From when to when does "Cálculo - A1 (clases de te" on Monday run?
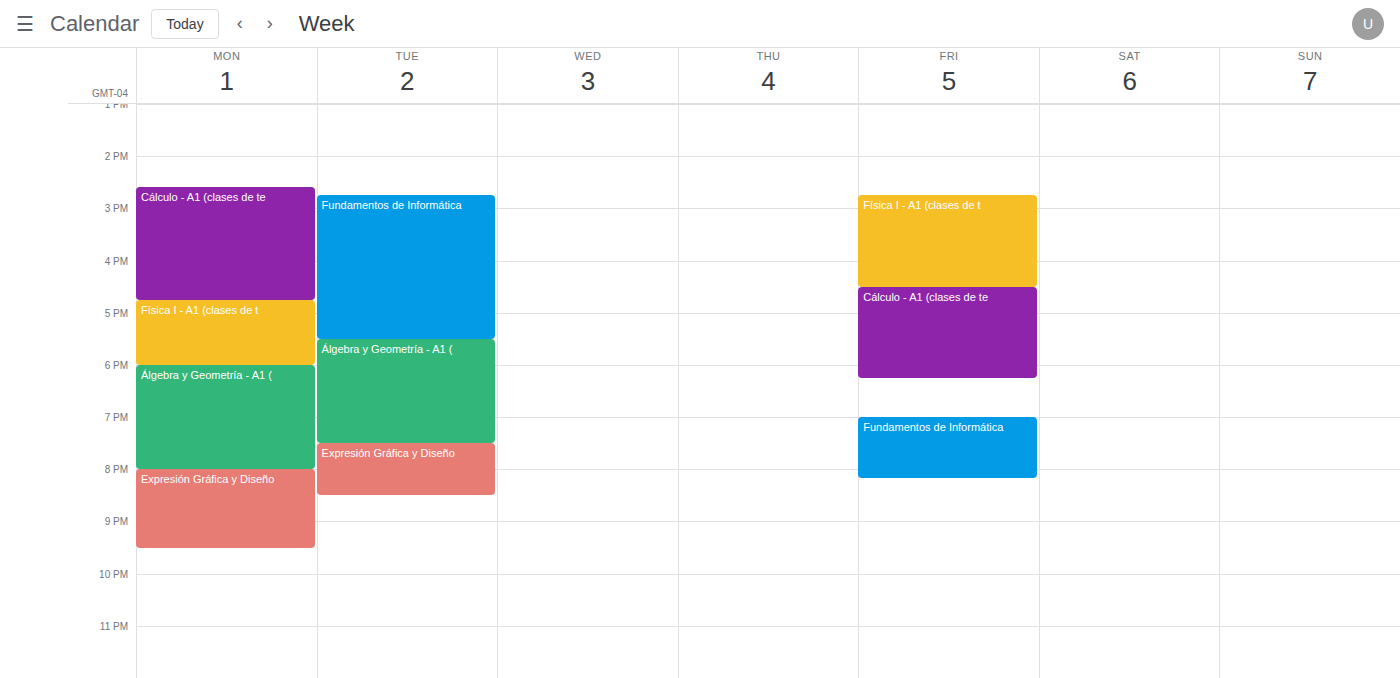
2:35 PM to 4:45 PM